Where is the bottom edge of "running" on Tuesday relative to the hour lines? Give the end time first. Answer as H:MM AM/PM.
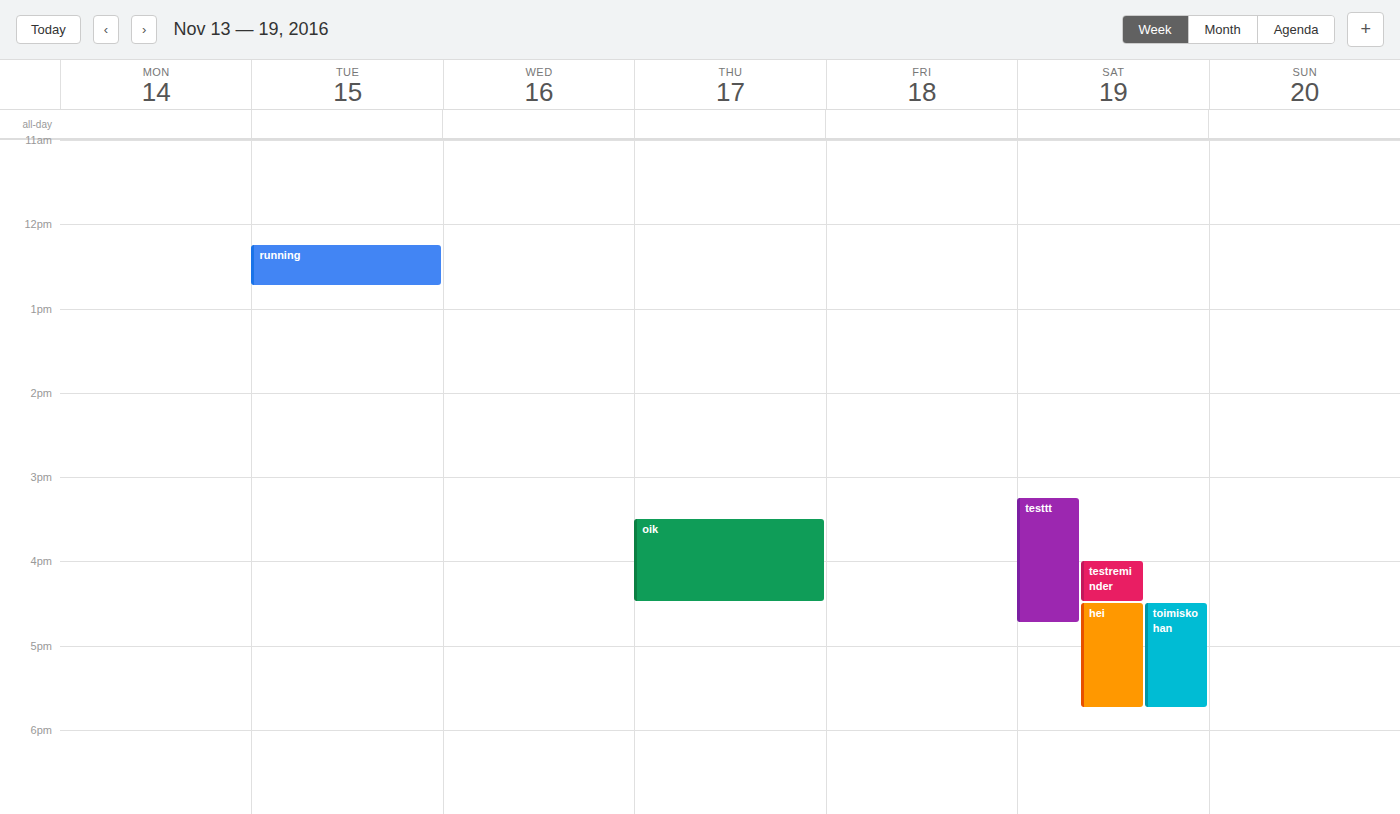
12:45 PM -- neither: three quarters of the way from the 12 PM line to the 1 PM line.